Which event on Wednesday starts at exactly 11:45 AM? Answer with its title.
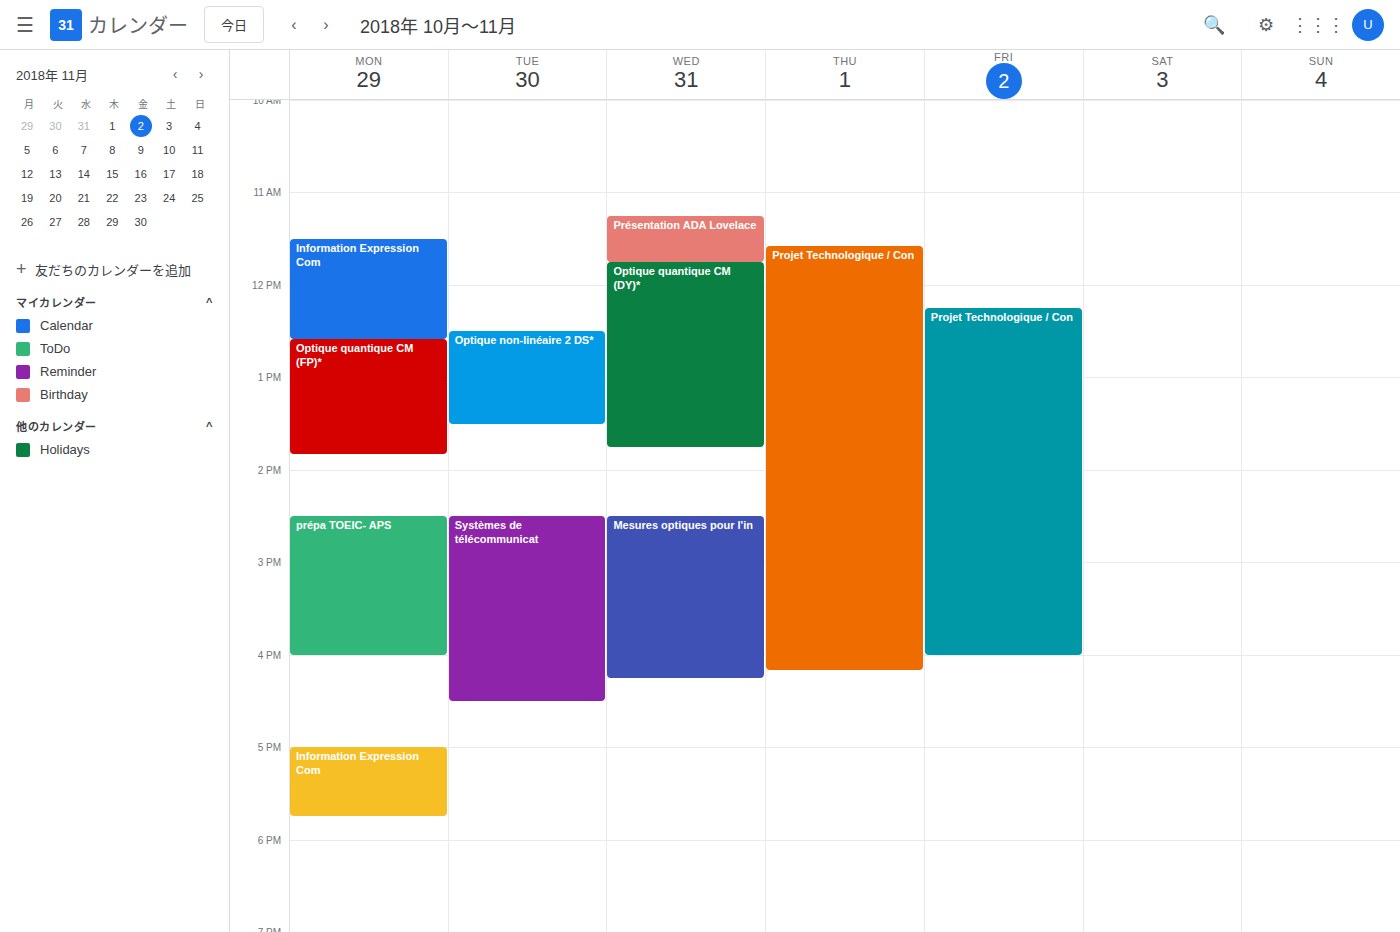
"Optique quantique CM (DY)*"